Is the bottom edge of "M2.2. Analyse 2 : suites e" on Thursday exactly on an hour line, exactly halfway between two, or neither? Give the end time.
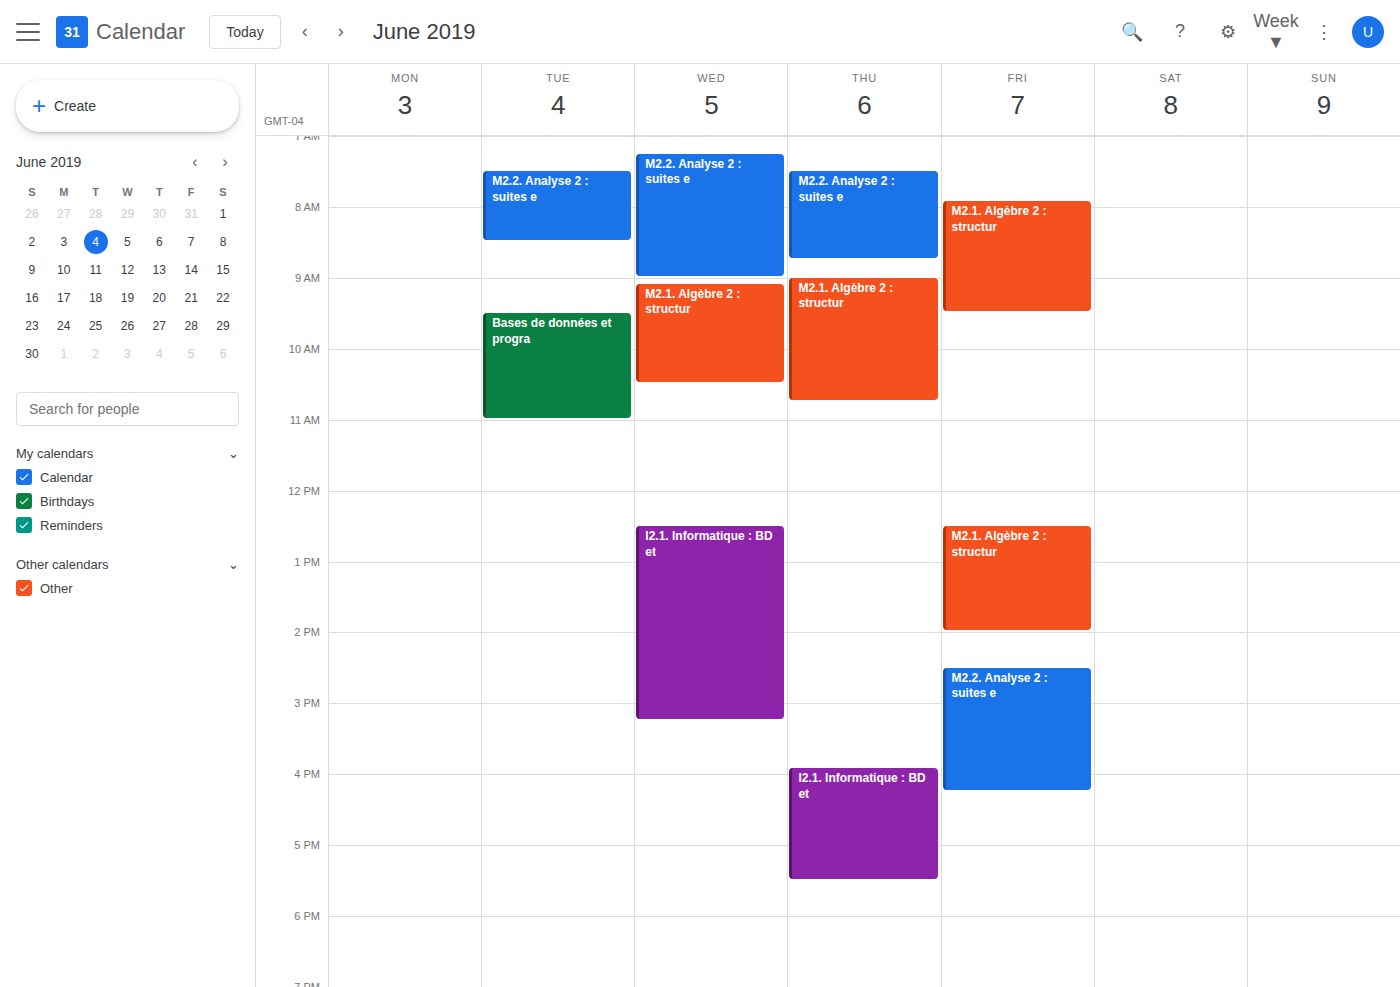
8:45 AM -- neither: three quarters of the way from the 8 AM line to the 9 AM line.